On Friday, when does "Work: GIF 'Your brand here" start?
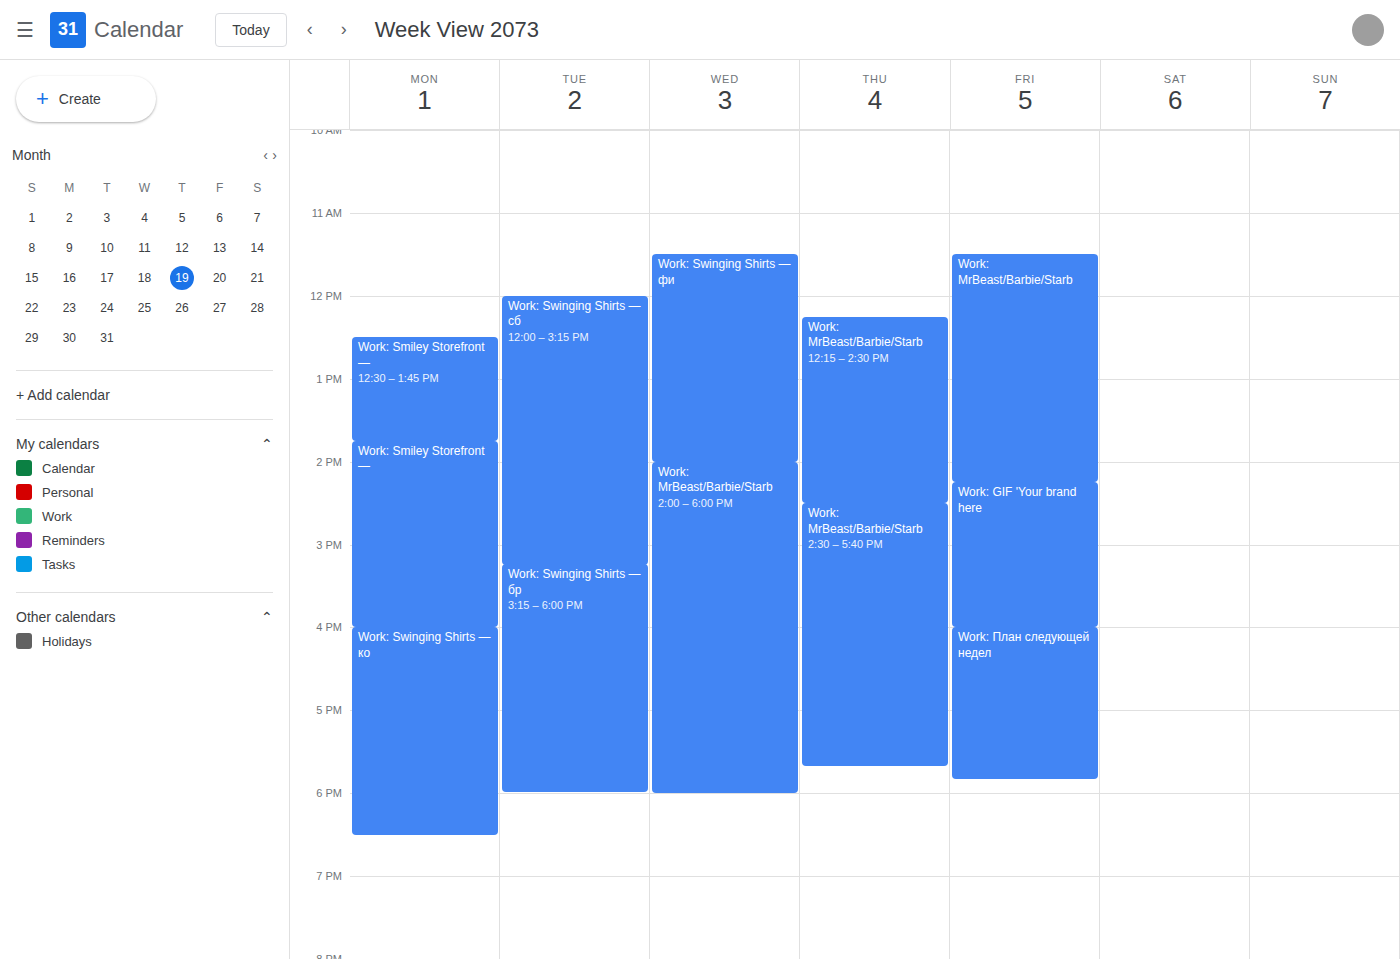
2:15 PM